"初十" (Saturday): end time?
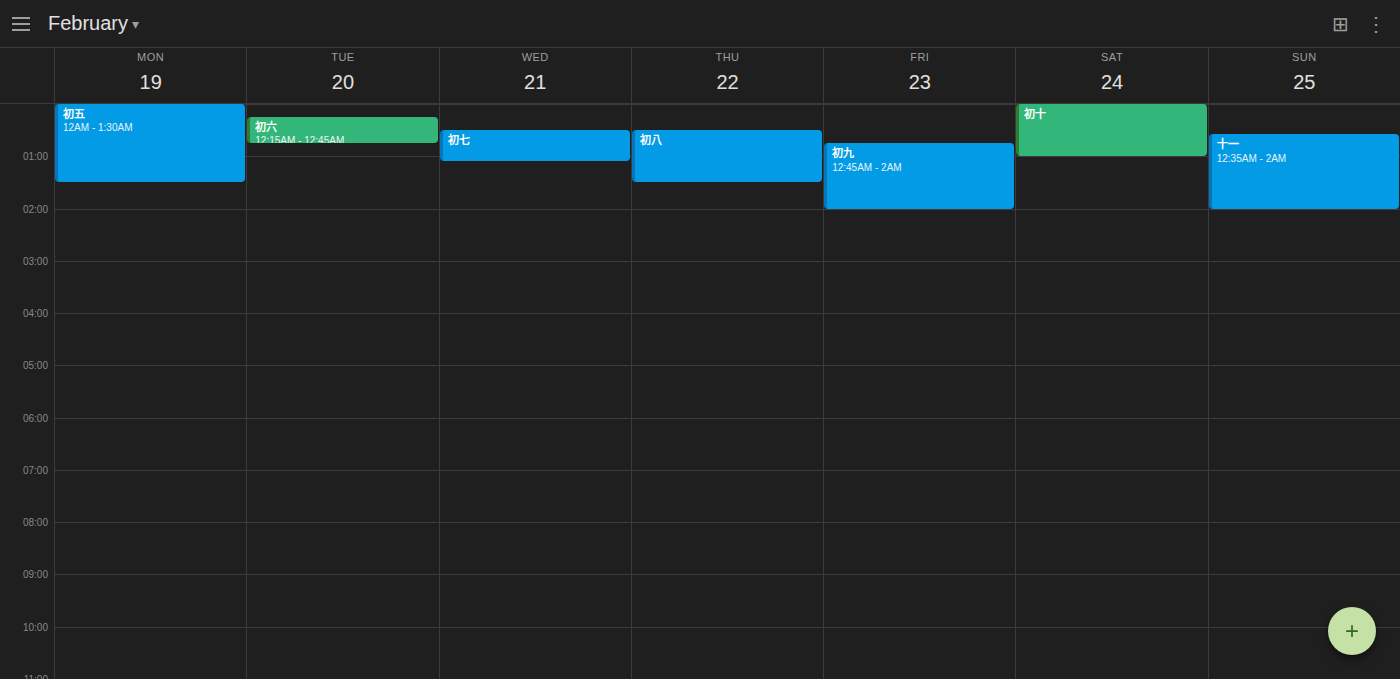
1:00 AM